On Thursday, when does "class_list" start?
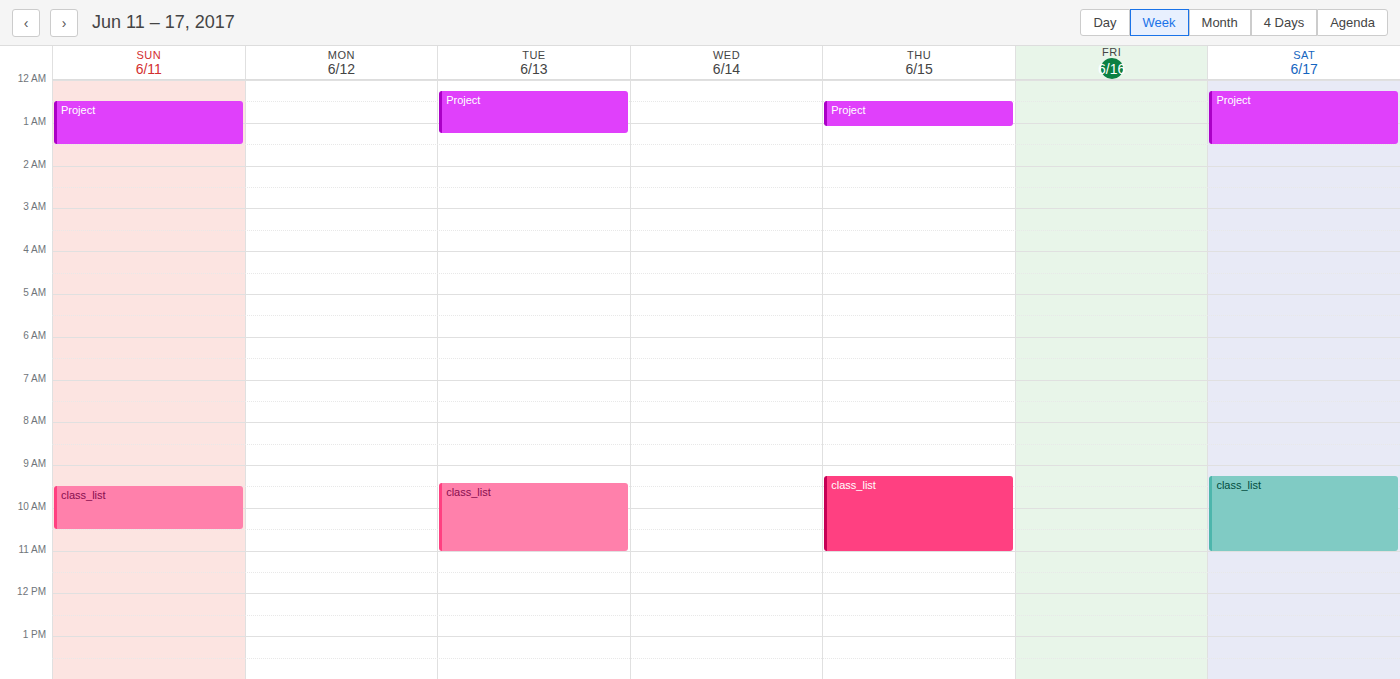
9:15 AM